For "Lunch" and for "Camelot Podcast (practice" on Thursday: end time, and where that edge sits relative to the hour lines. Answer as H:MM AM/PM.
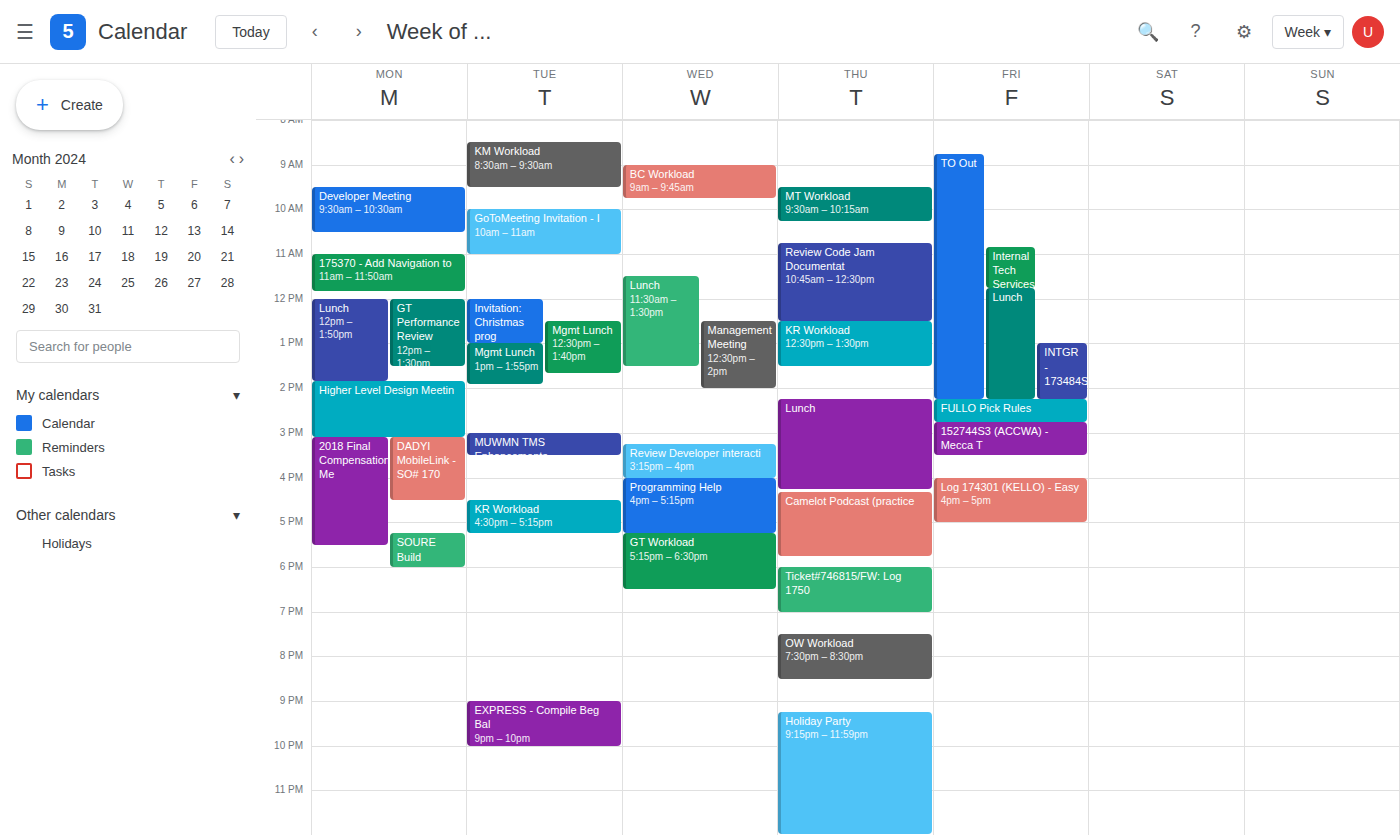
"Lunch": 4:15 PM, neither: a quarter of the way from the 4 PM line to the 5 PM line. "Camelot Podcast (practice": 5:45 PM, neither: three quarters of the way from the 5 PM line to the 6 PM line.